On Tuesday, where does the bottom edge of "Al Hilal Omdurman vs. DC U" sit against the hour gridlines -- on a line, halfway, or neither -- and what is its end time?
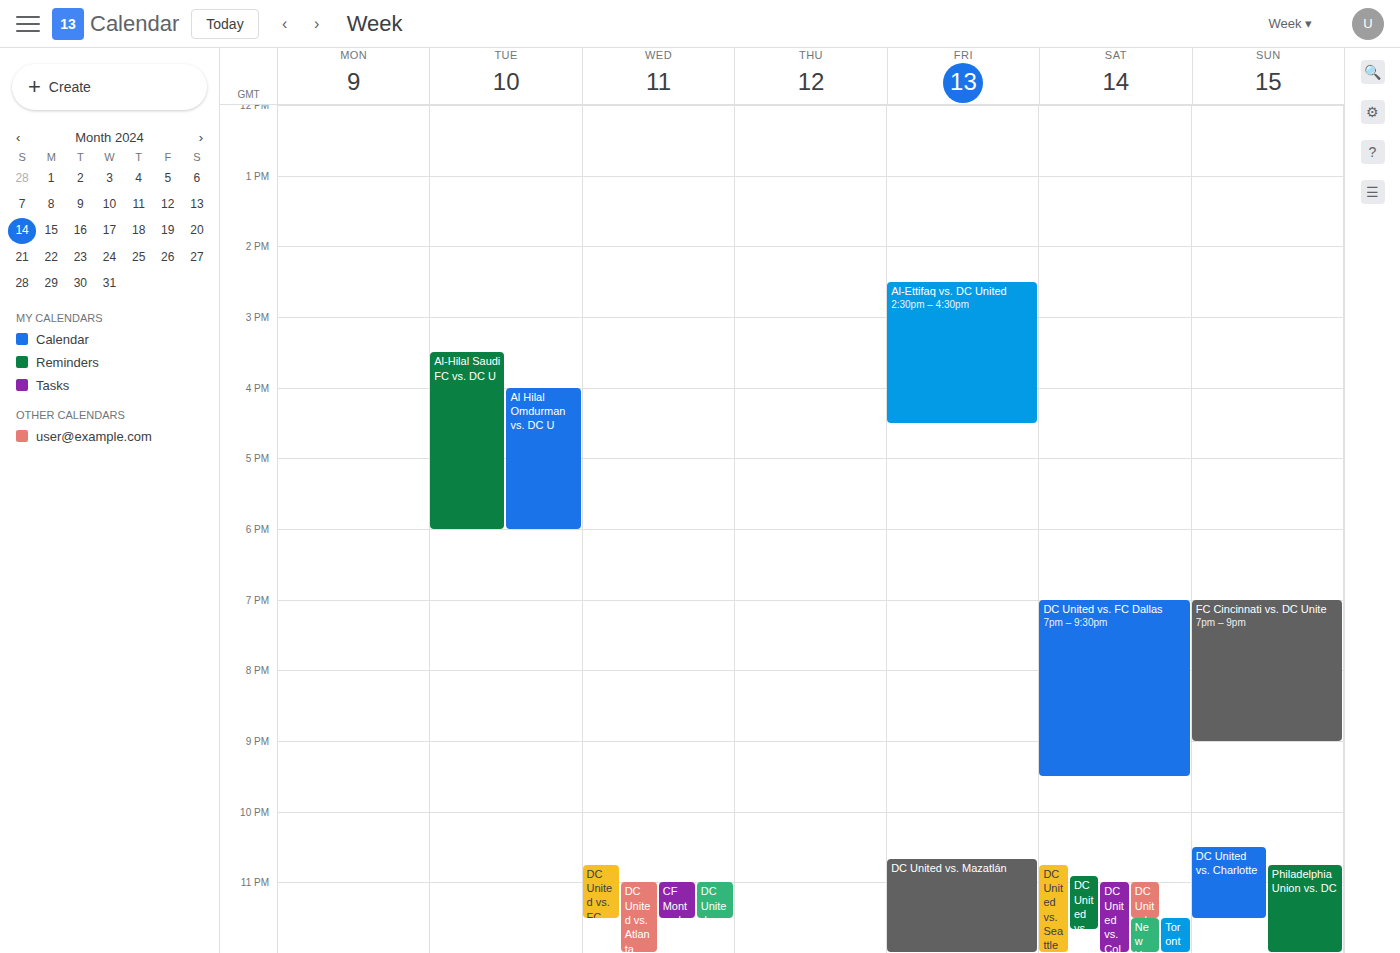
18:00 -- exactly on the 18:00 line.